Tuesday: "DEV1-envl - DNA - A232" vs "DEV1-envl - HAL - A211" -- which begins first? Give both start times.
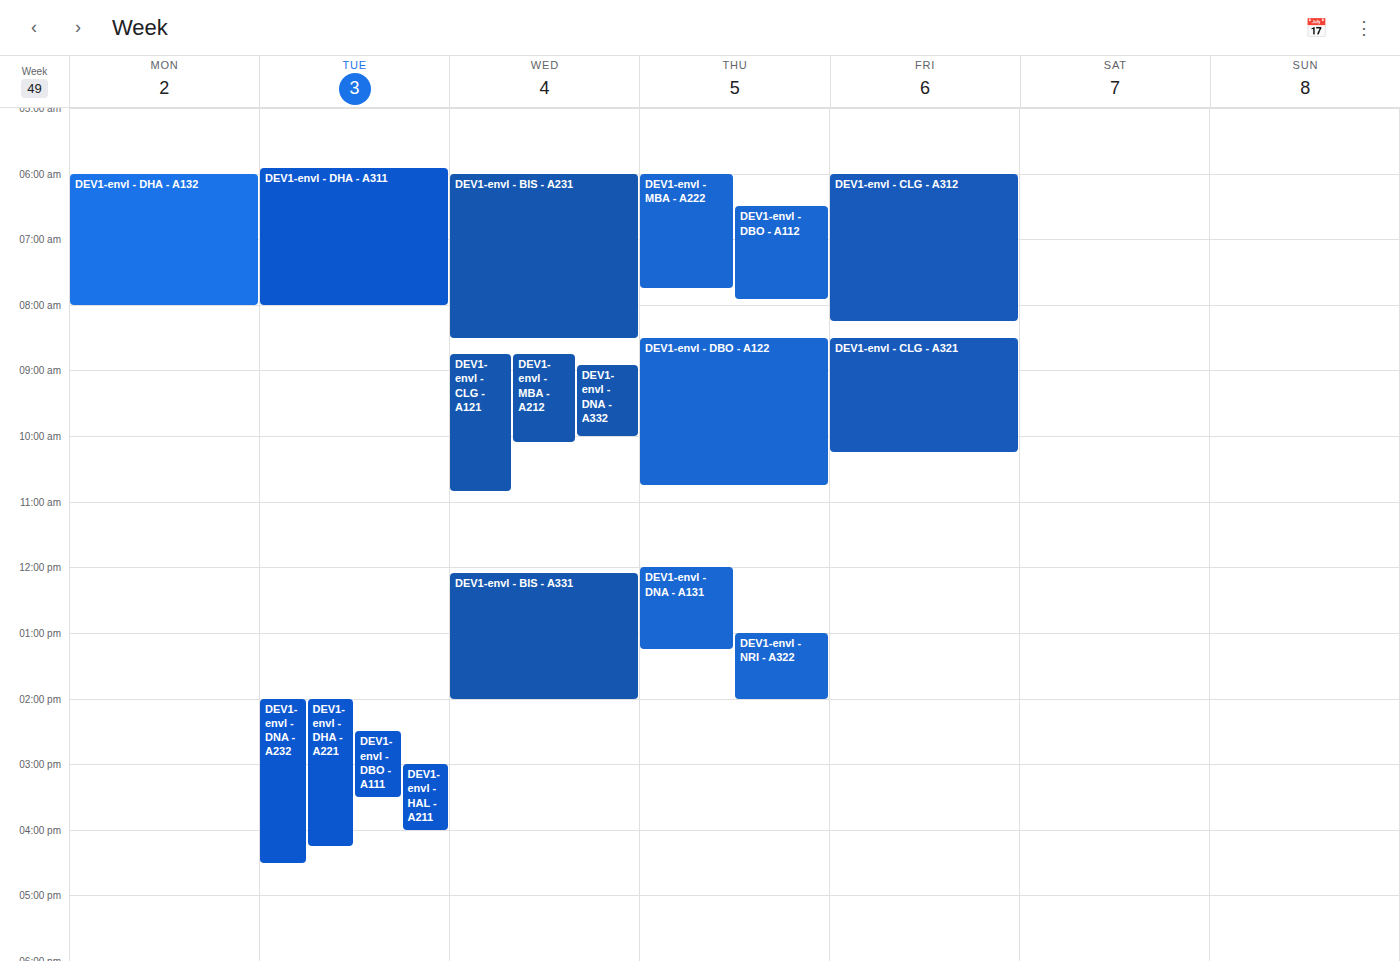
"DEV1-envl - DNA - A232" 2:00 PM; "DEV1-envl - HAL - A211" 3:00 PM.